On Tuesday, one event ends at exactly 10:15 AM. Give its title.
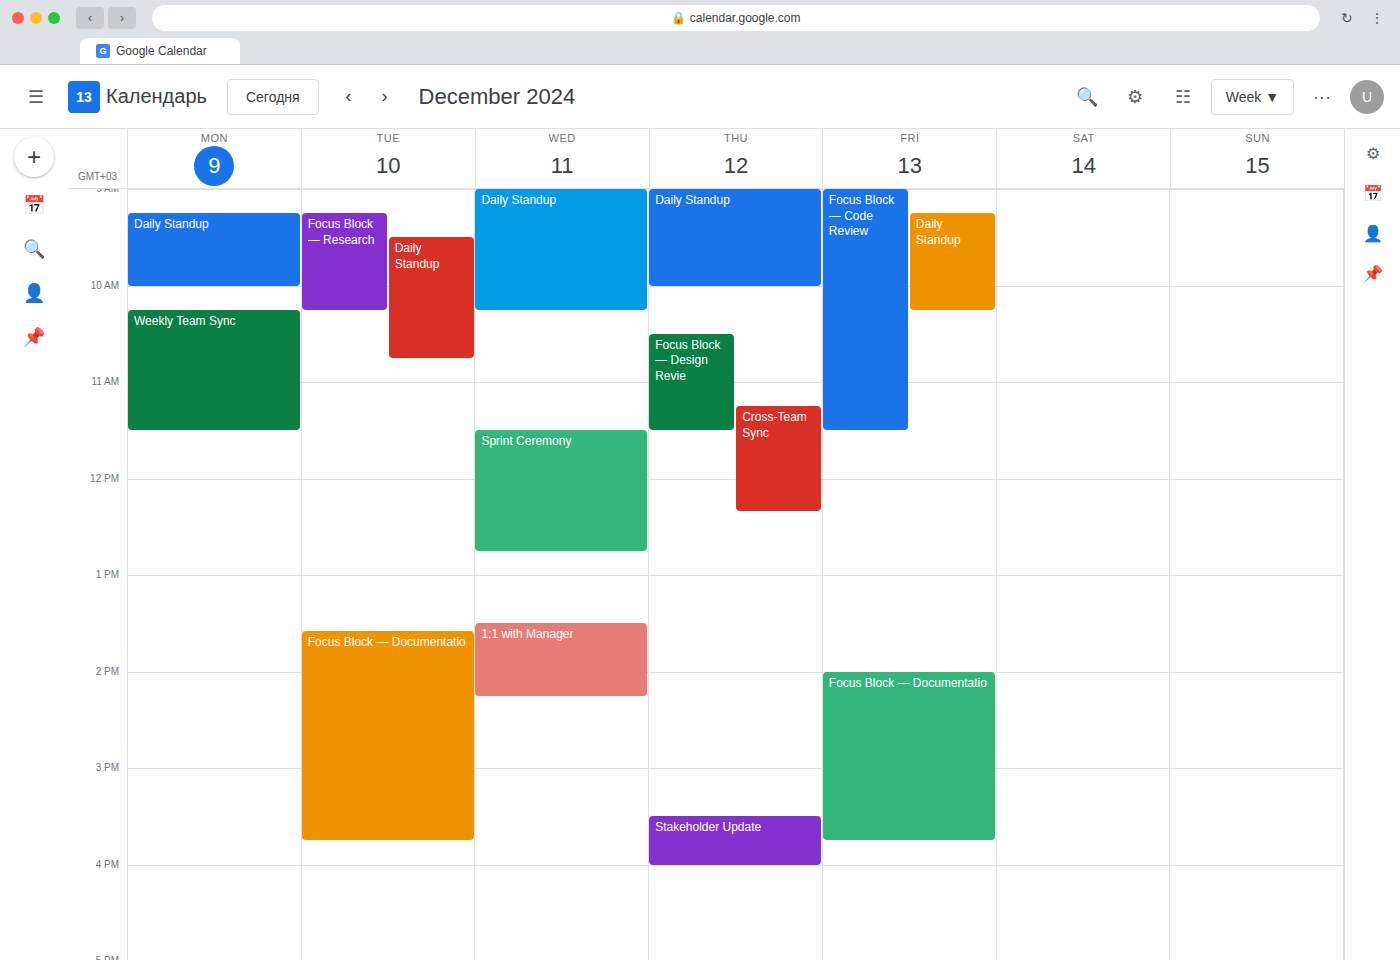
"Focus Block — Research"